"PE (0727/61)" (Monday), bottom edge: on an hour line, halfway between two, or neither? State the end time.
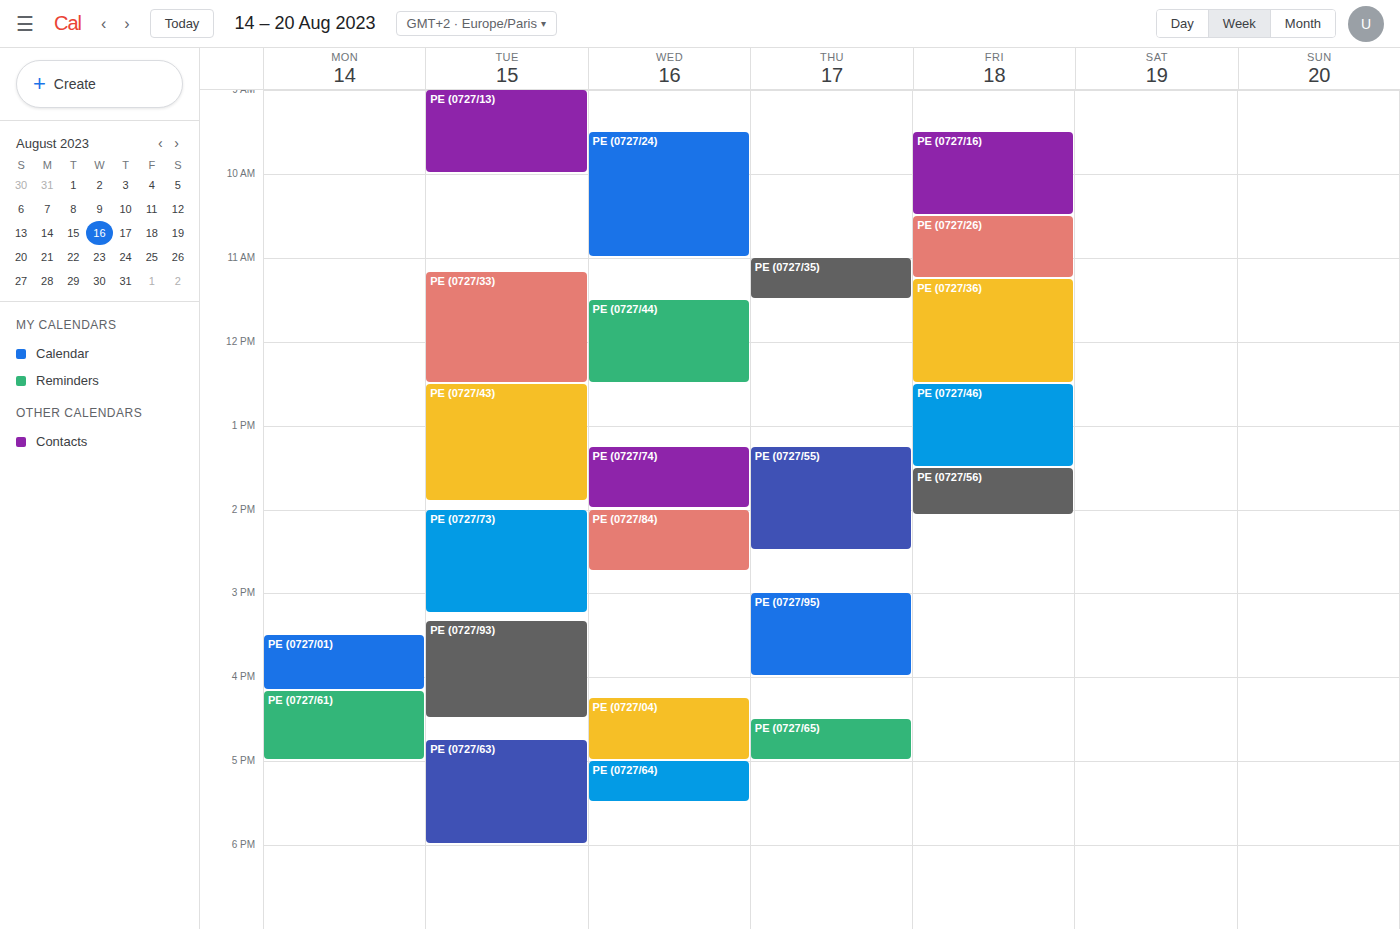
5:00 PM -- exactly on the 5 PM line.